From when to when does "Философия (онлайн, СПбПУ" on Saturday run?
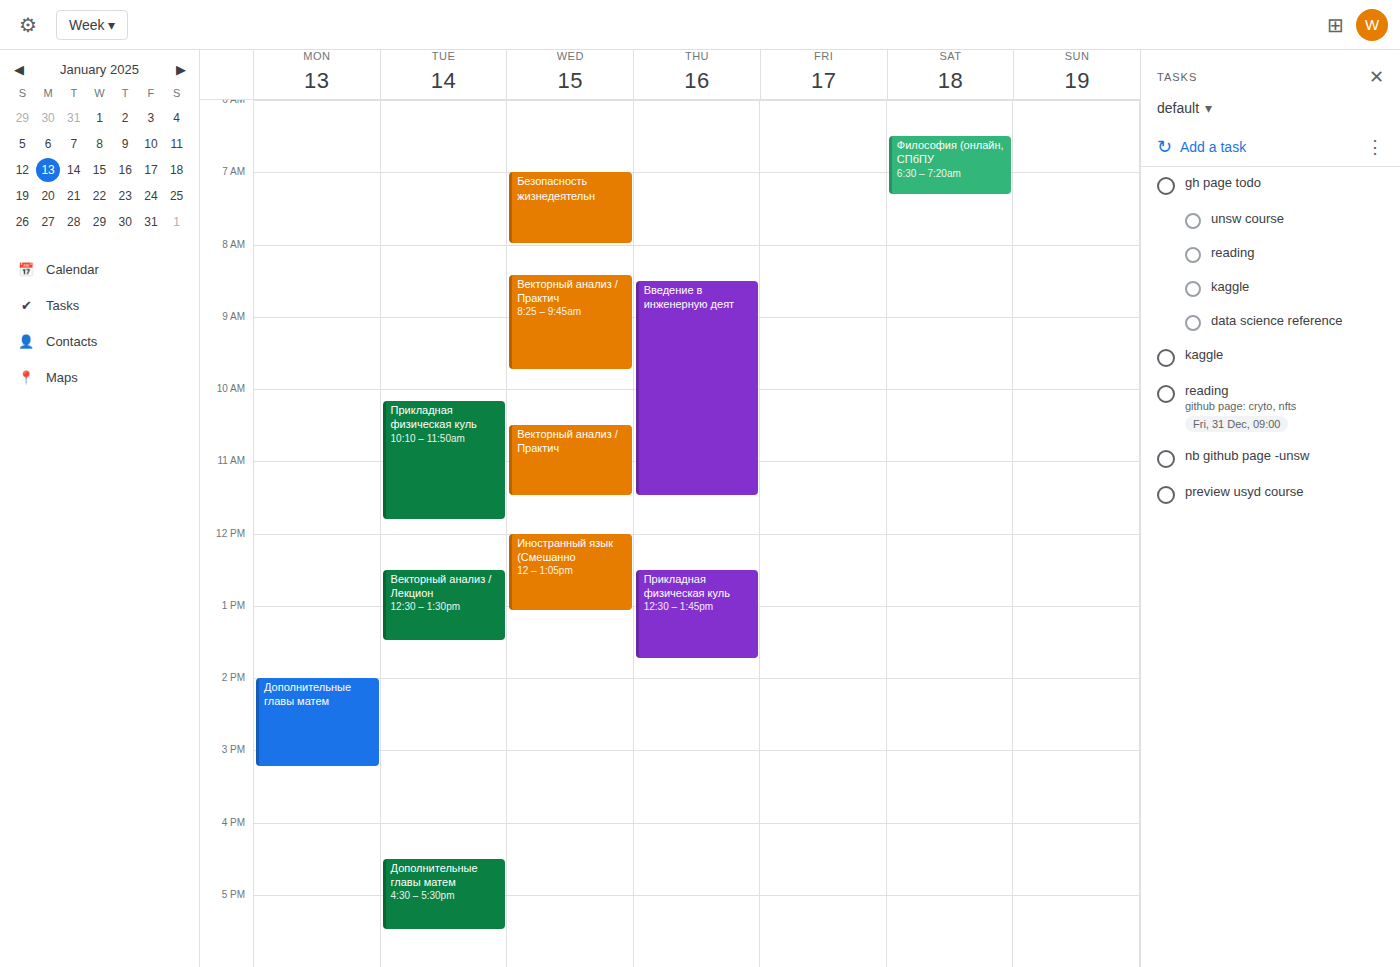
6:30 AM to 7:20 AM